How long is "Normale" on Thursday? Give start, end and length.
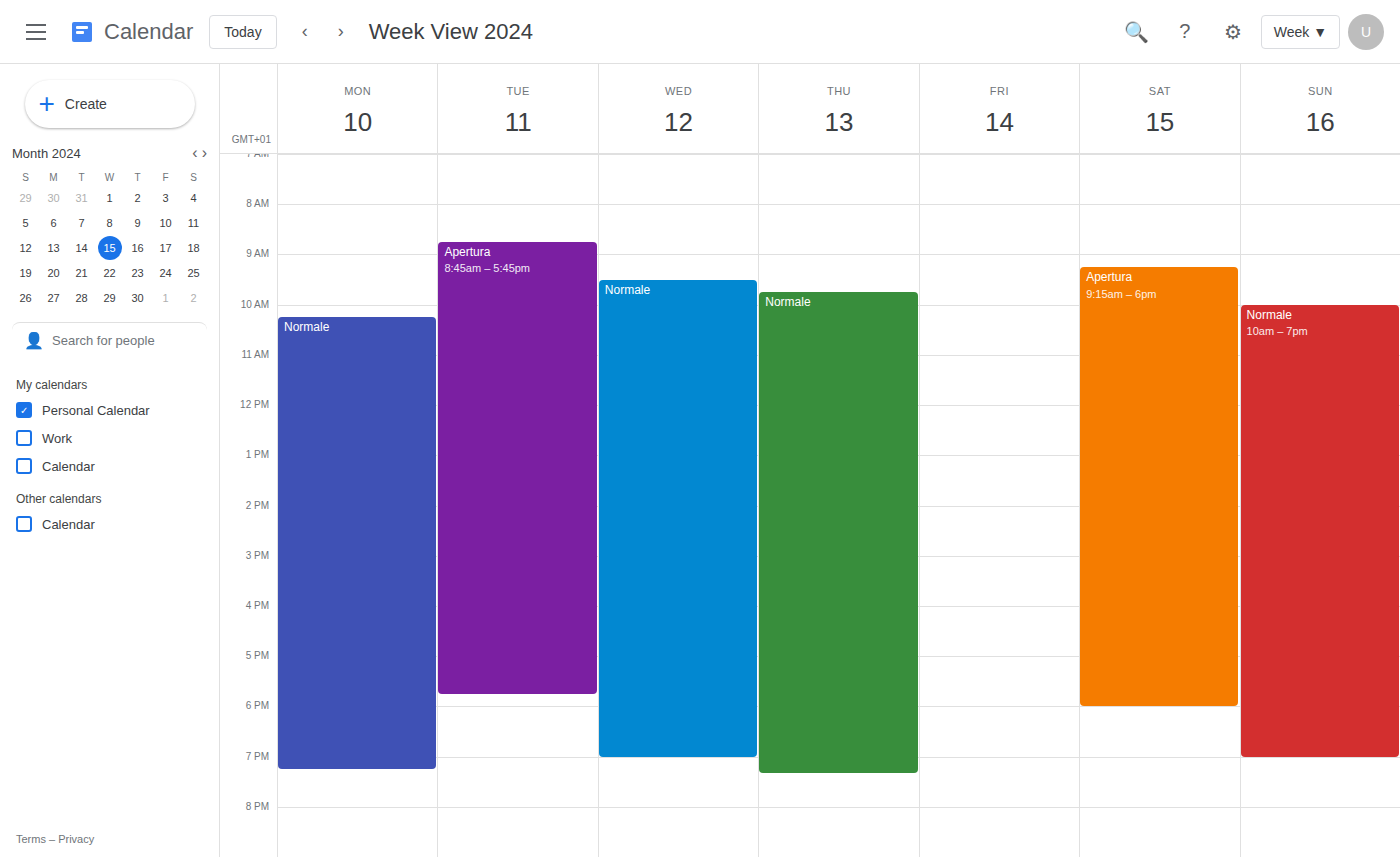
9:45 AM to 7:20 PM, 9 hours 35 minutes